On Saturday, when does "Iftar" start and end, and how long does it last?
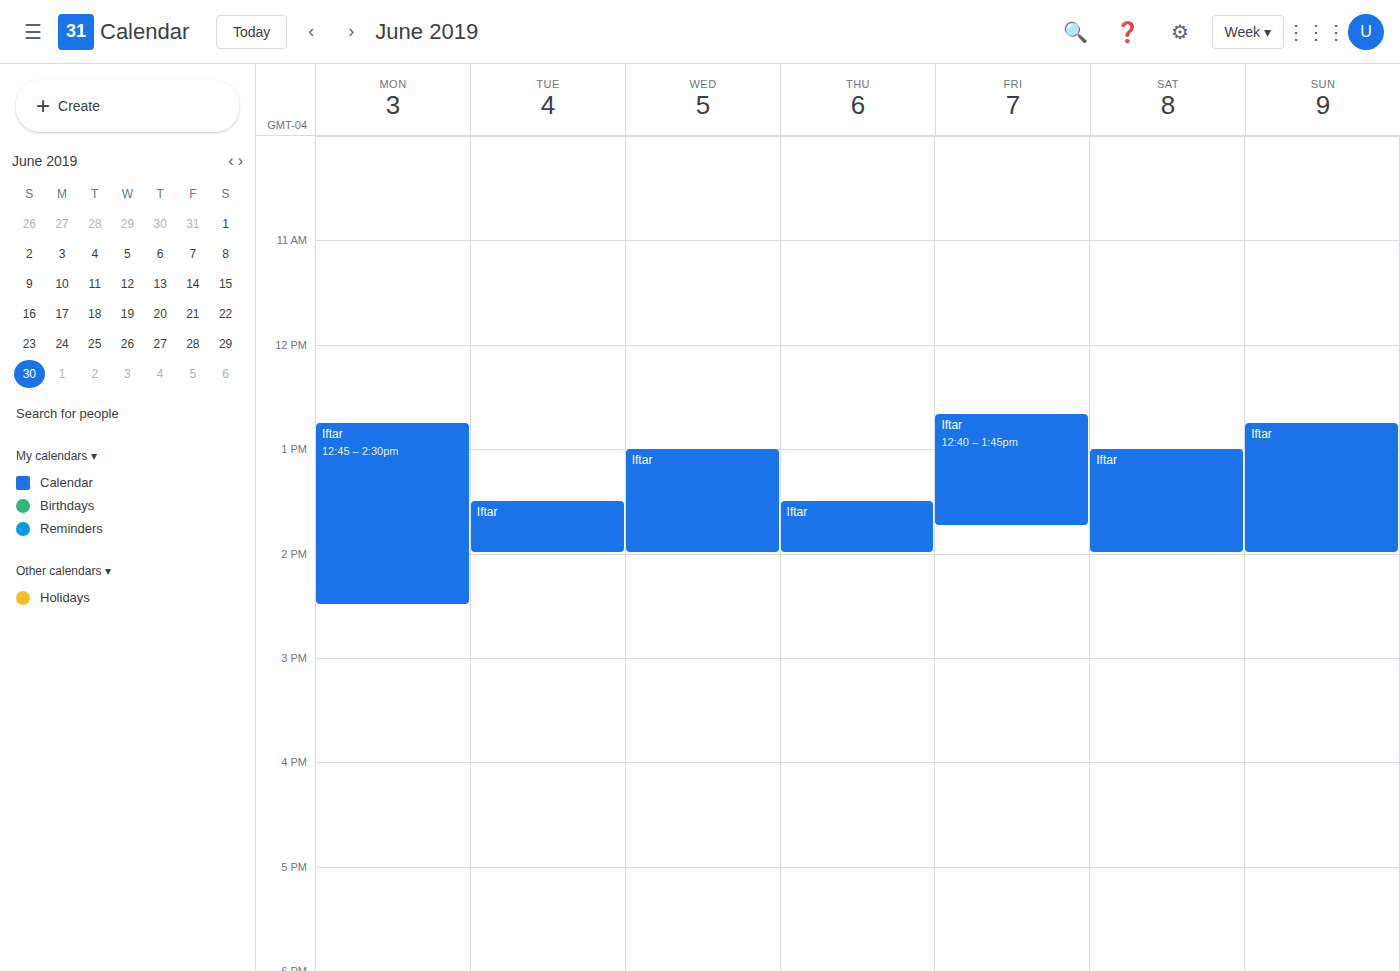
1:00 PM to 2:00 PM, 1 hour